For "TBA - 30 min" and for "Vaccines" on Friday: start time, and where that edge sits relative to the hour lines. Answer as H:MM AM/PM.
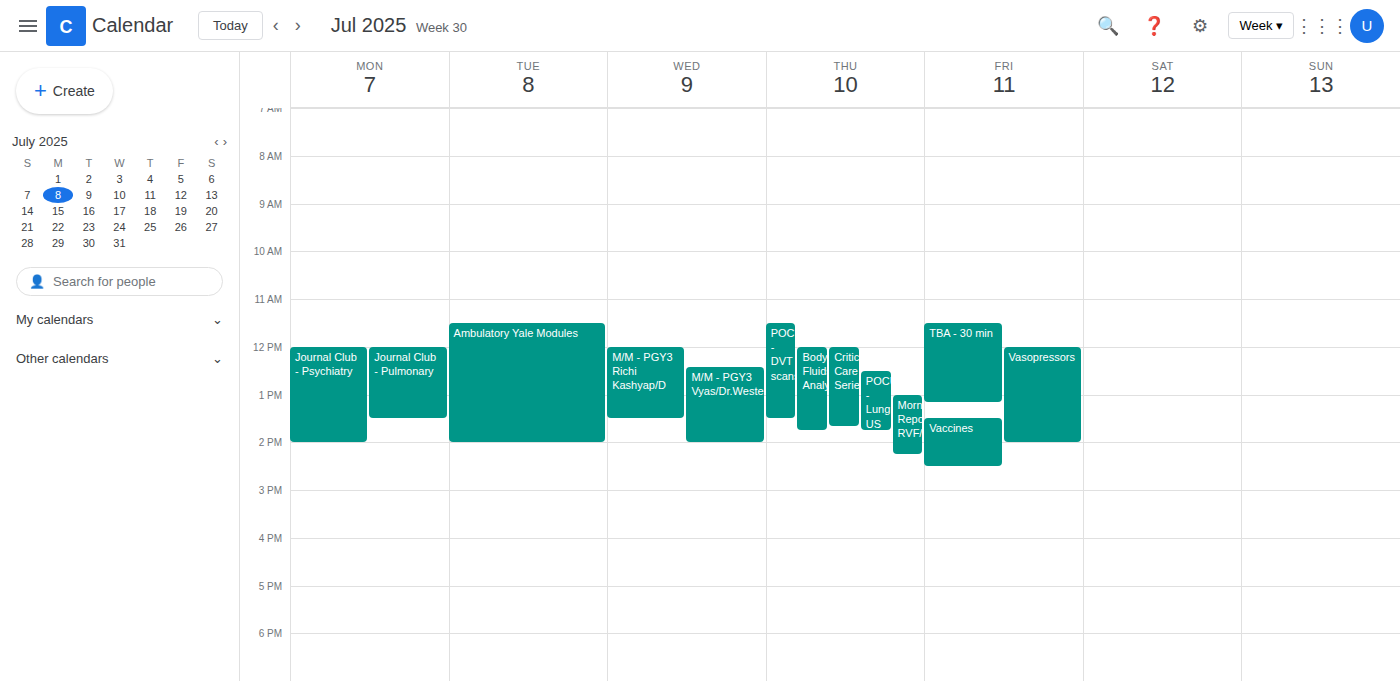
"TBA - 30 min": 11:30 AM, halfway between the 11 AM and 12 PM lines. "Vaccines": 1:30 PM, halfway between the 1 PM and 2 PM lines.